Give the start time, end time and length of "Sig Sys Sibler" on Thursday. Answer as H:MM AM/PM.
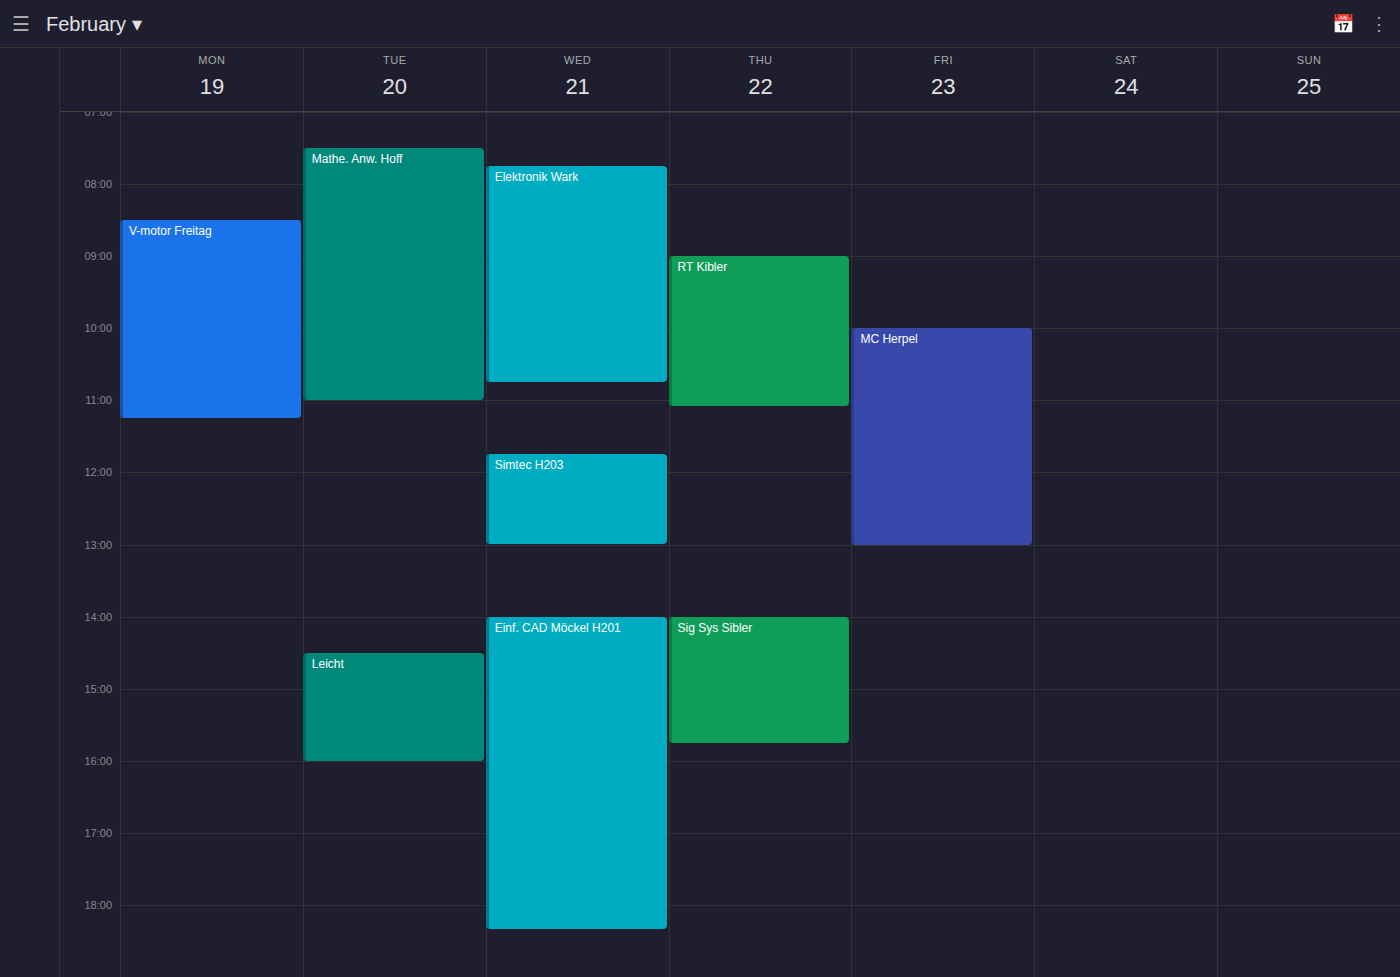
2:00 PM to 3:45 PM, 1 hour 45 minutes